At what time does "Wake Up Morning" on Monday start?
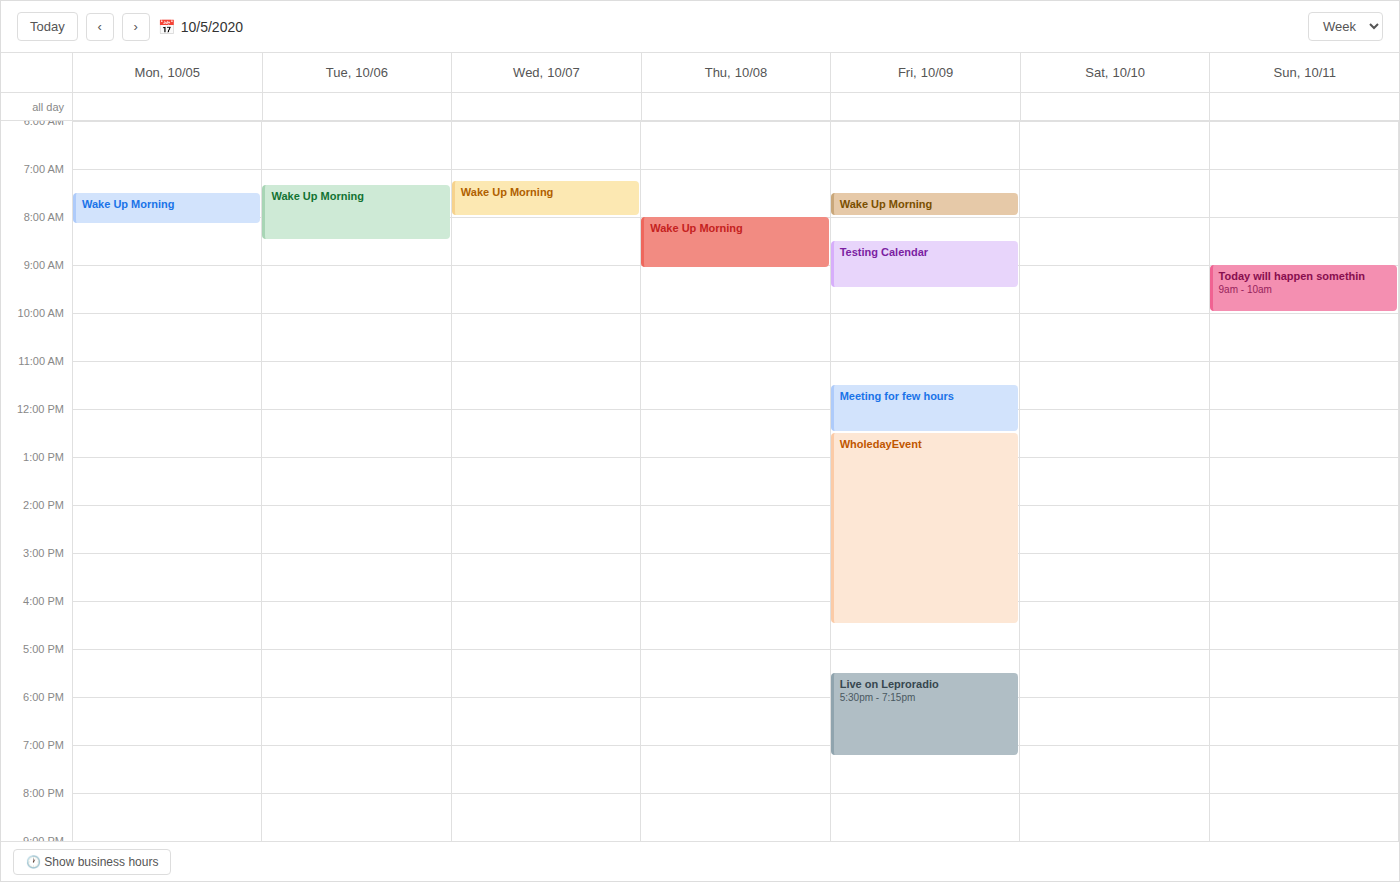
07:30